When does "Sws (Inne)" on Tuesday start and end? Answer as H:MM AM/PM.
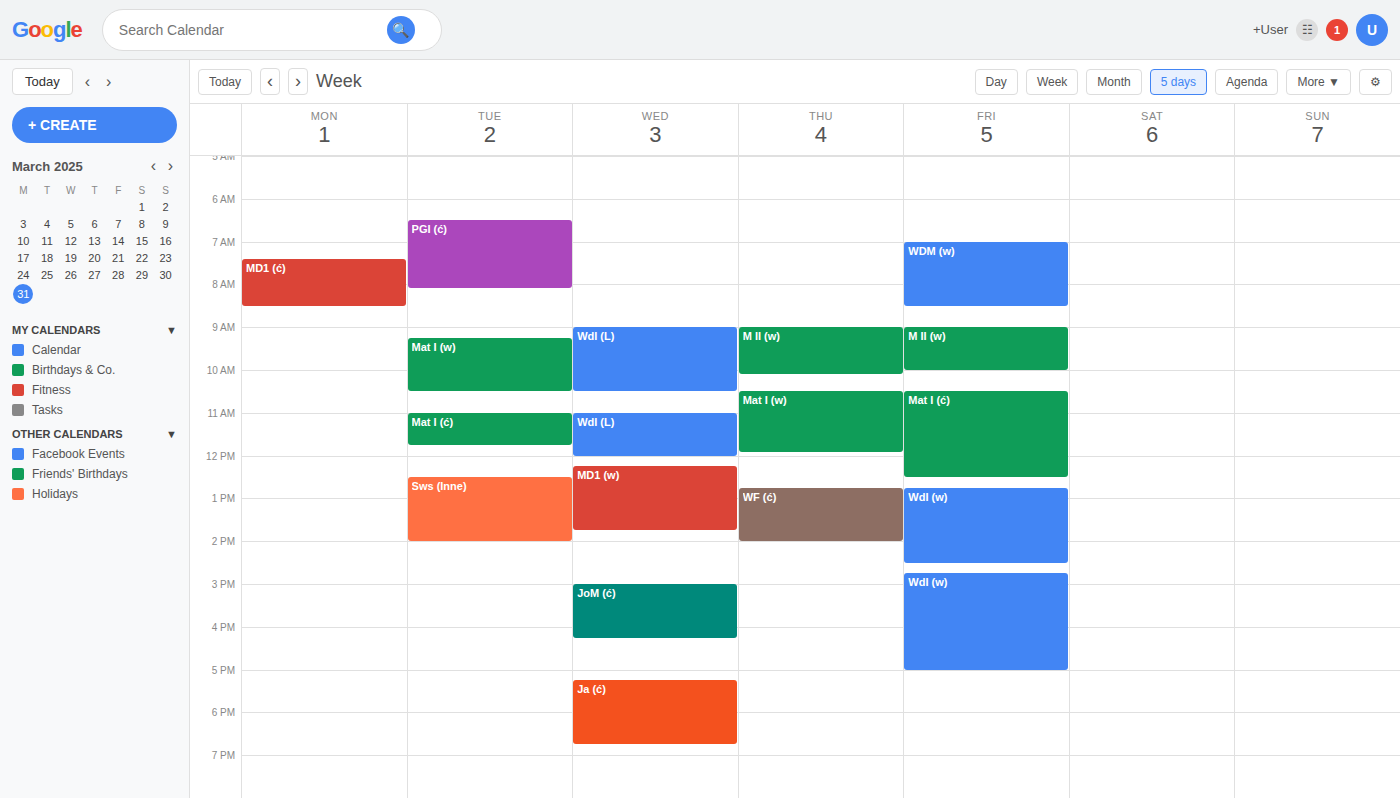
12:30 PM to 2:00 PM